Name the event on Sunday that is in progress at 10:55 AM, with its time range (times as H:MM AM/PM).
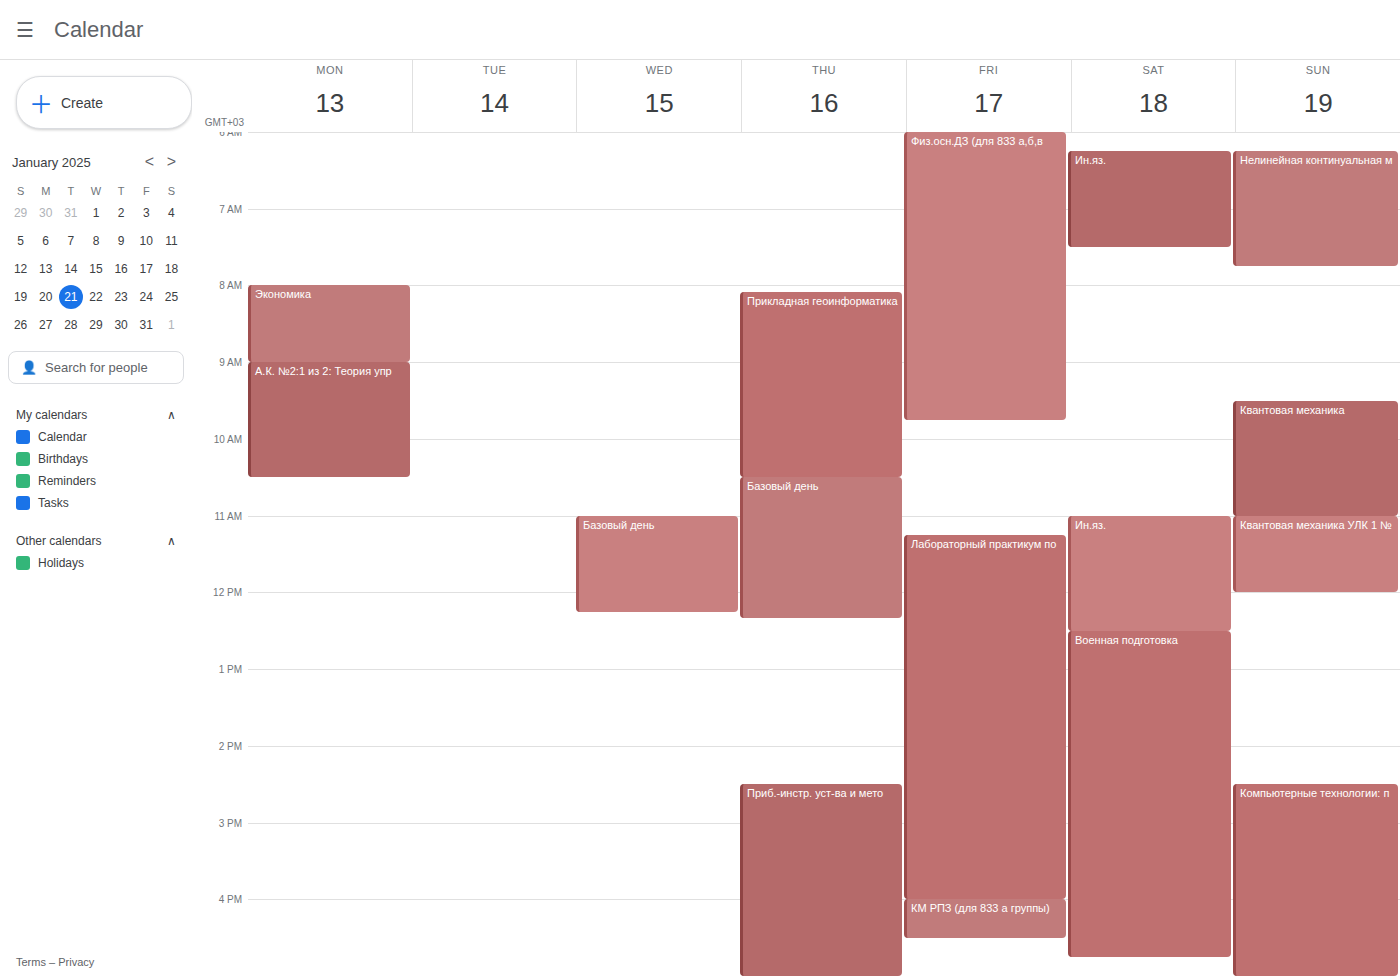
"Квантовая механика", 9:30 AM to 11:00 AM